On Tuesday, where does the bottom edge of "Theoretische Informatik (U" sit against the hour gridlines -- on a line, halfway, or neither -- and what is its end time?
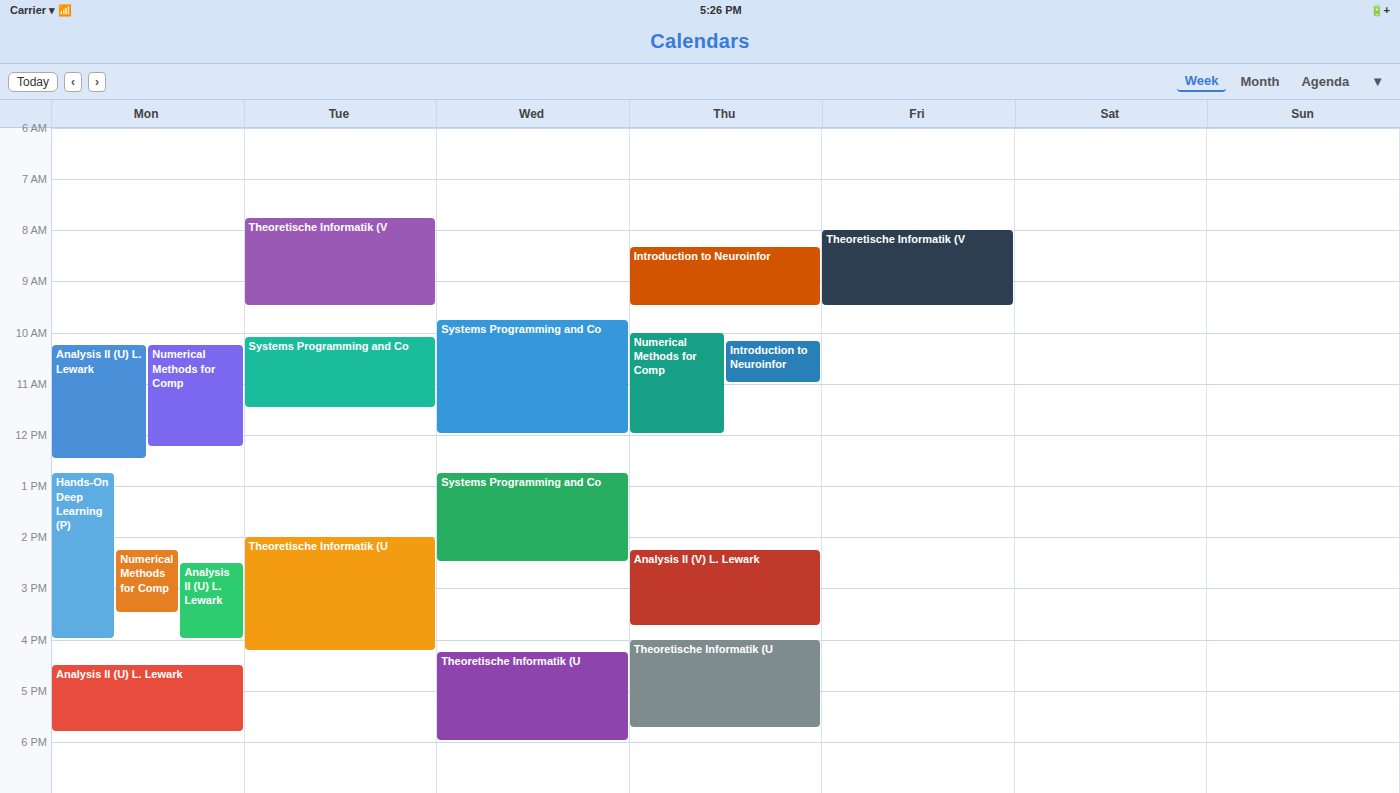
4:15 PM -- neither: a quarter of the way from the 4 PM line to the 5 PM line.